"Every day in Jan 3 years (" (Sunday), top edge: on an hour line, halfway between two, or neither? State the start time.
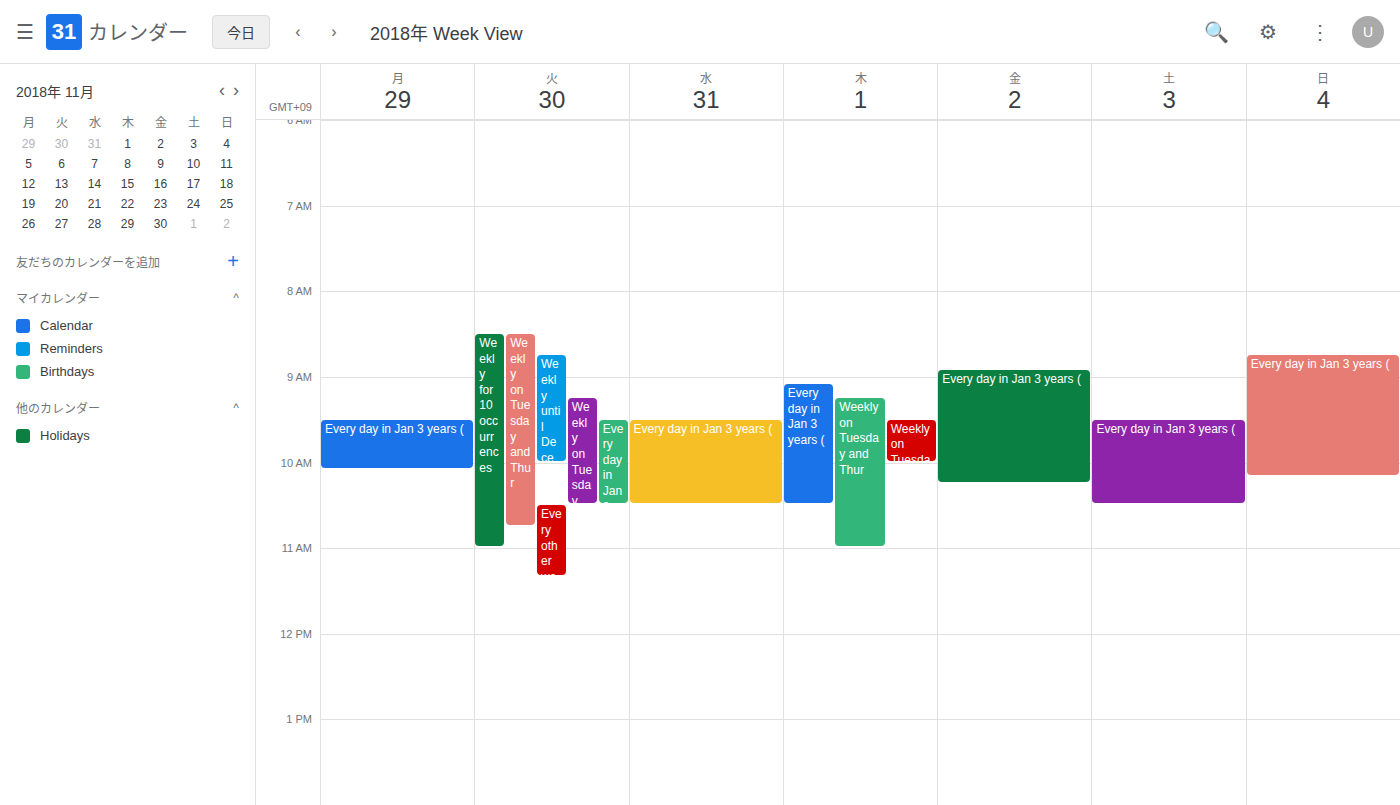
8:45 AM -- neither: three quarters of the way from the 8 AM line to the 9 AM line.